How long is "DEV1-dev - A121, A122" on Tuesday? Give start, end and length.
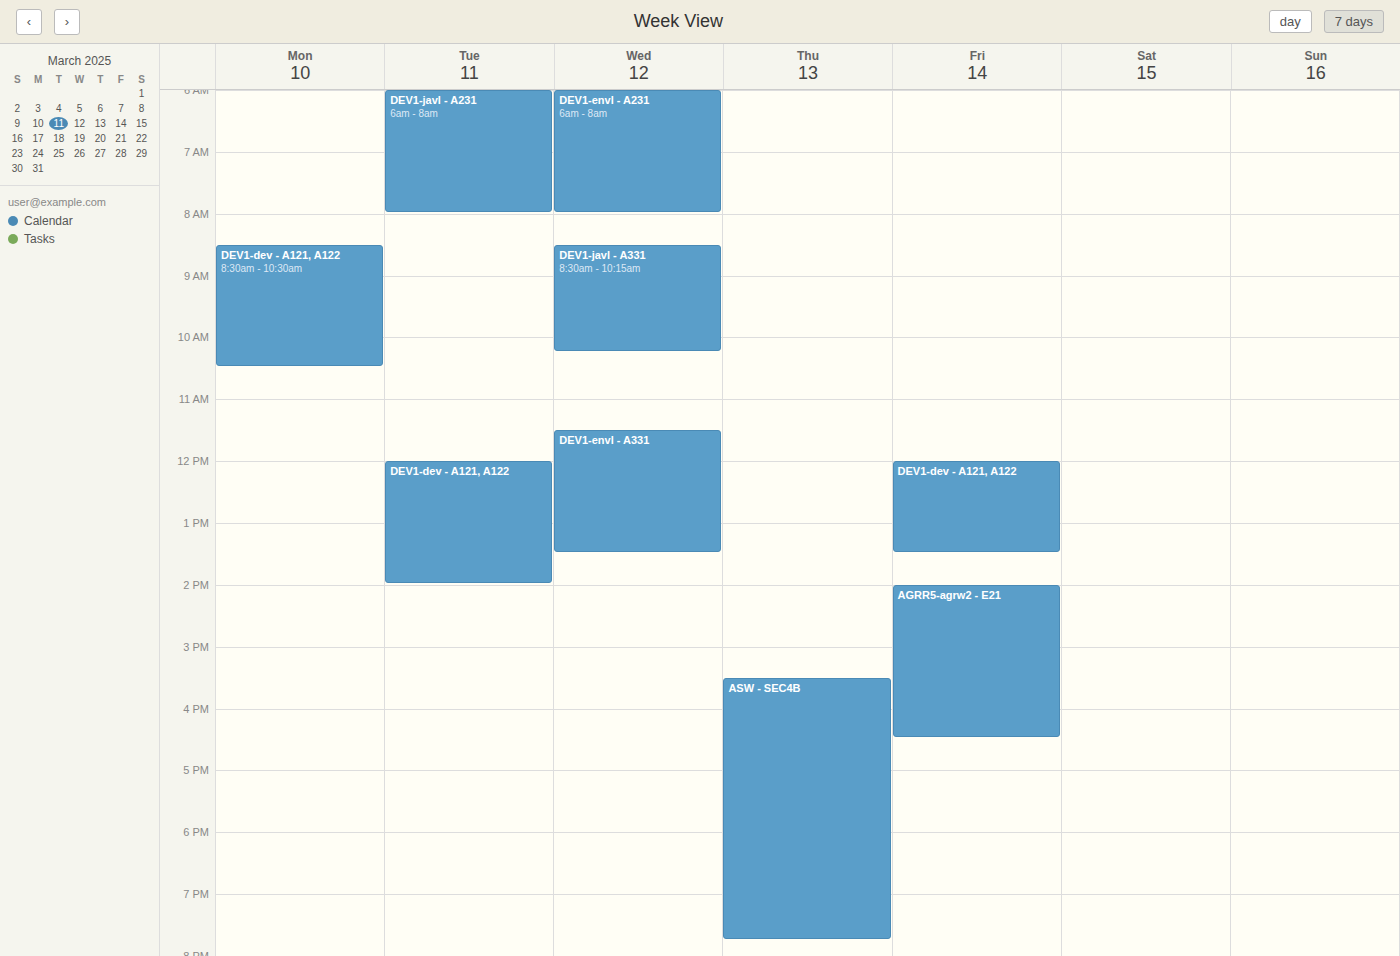
12:00 PM to 2:00 PM, 2 hours